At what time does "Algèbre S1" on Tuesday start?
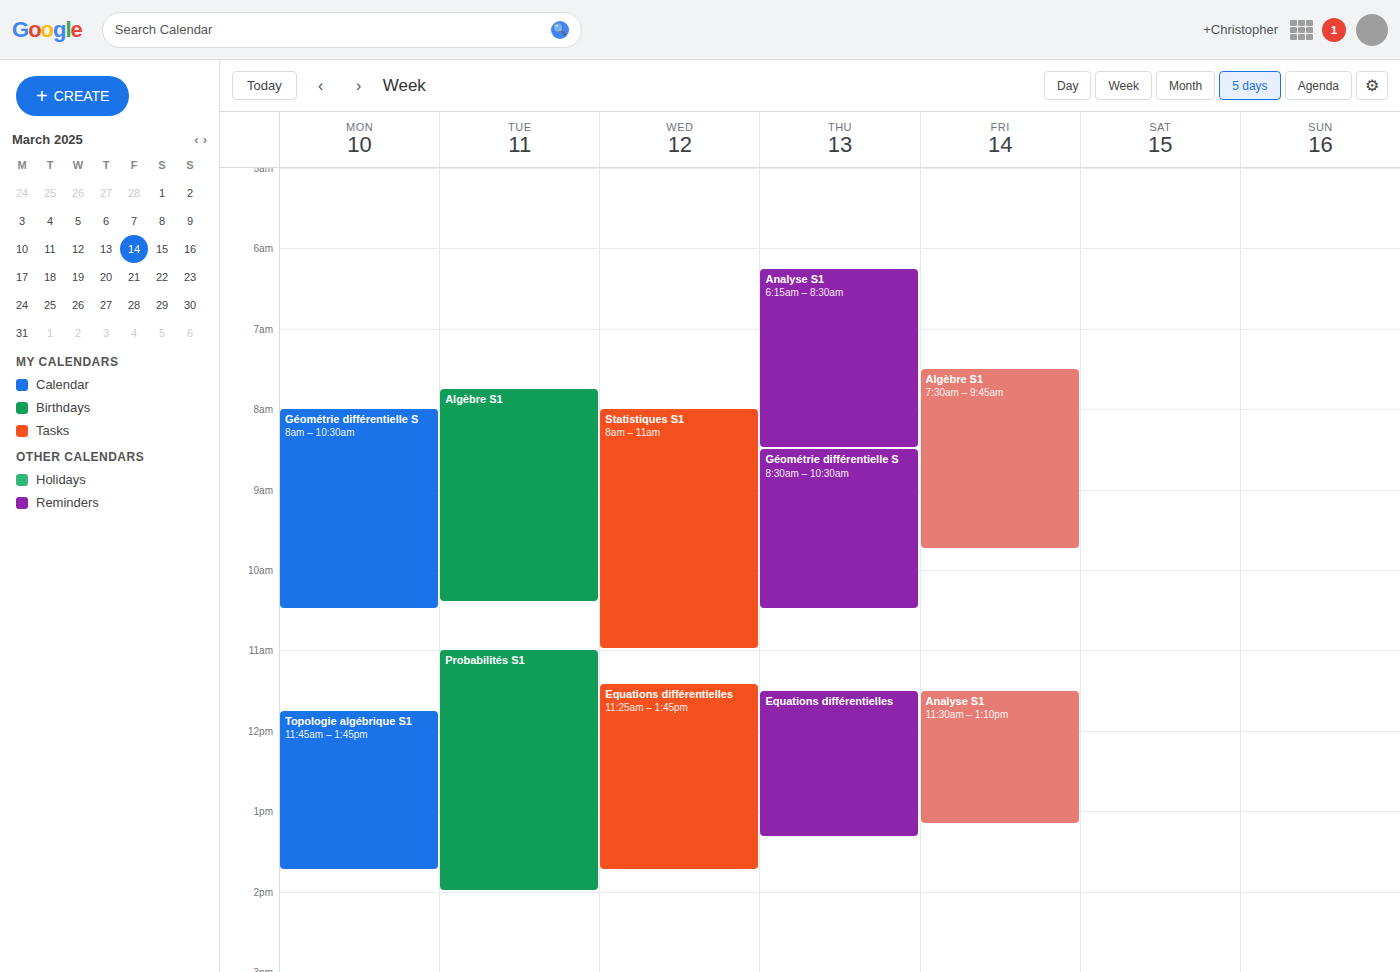
07:45